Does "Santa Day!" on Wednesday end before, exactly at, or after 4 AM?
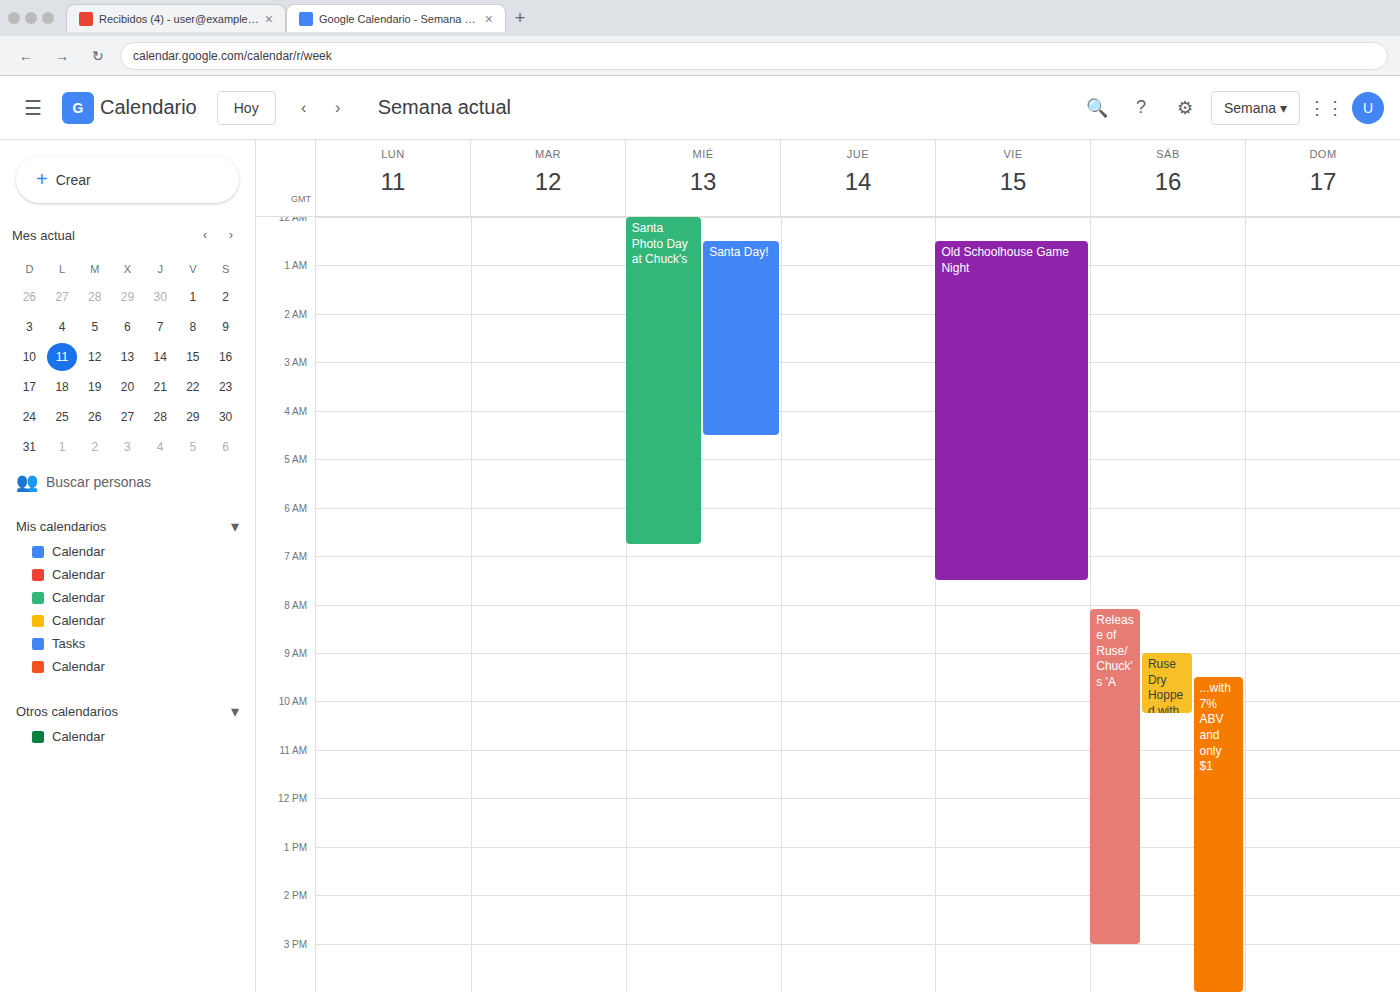
4:30 AM -- after 4 AM, 30 minutes below the 4 AM line.